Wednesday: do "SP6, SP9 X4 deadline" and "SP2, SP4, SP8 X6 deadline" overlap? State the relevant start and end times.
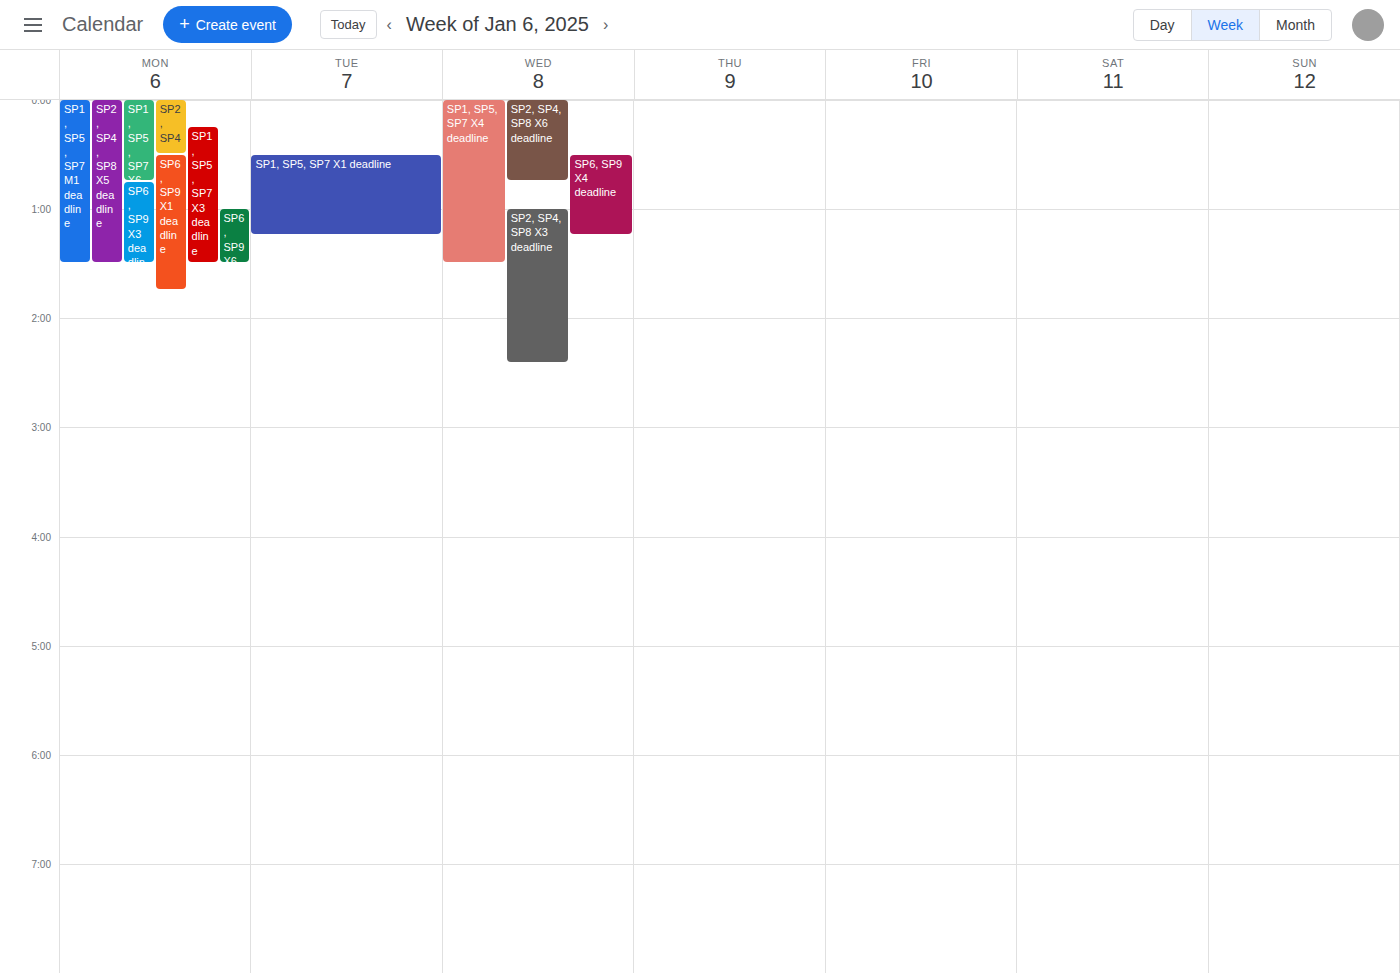
"SP6, SP9 X4 deadline" starts at 12:30 AM, before "SP2, SP4, SP8 X6 deadline" ends at 12:45 AM -- they overlap.